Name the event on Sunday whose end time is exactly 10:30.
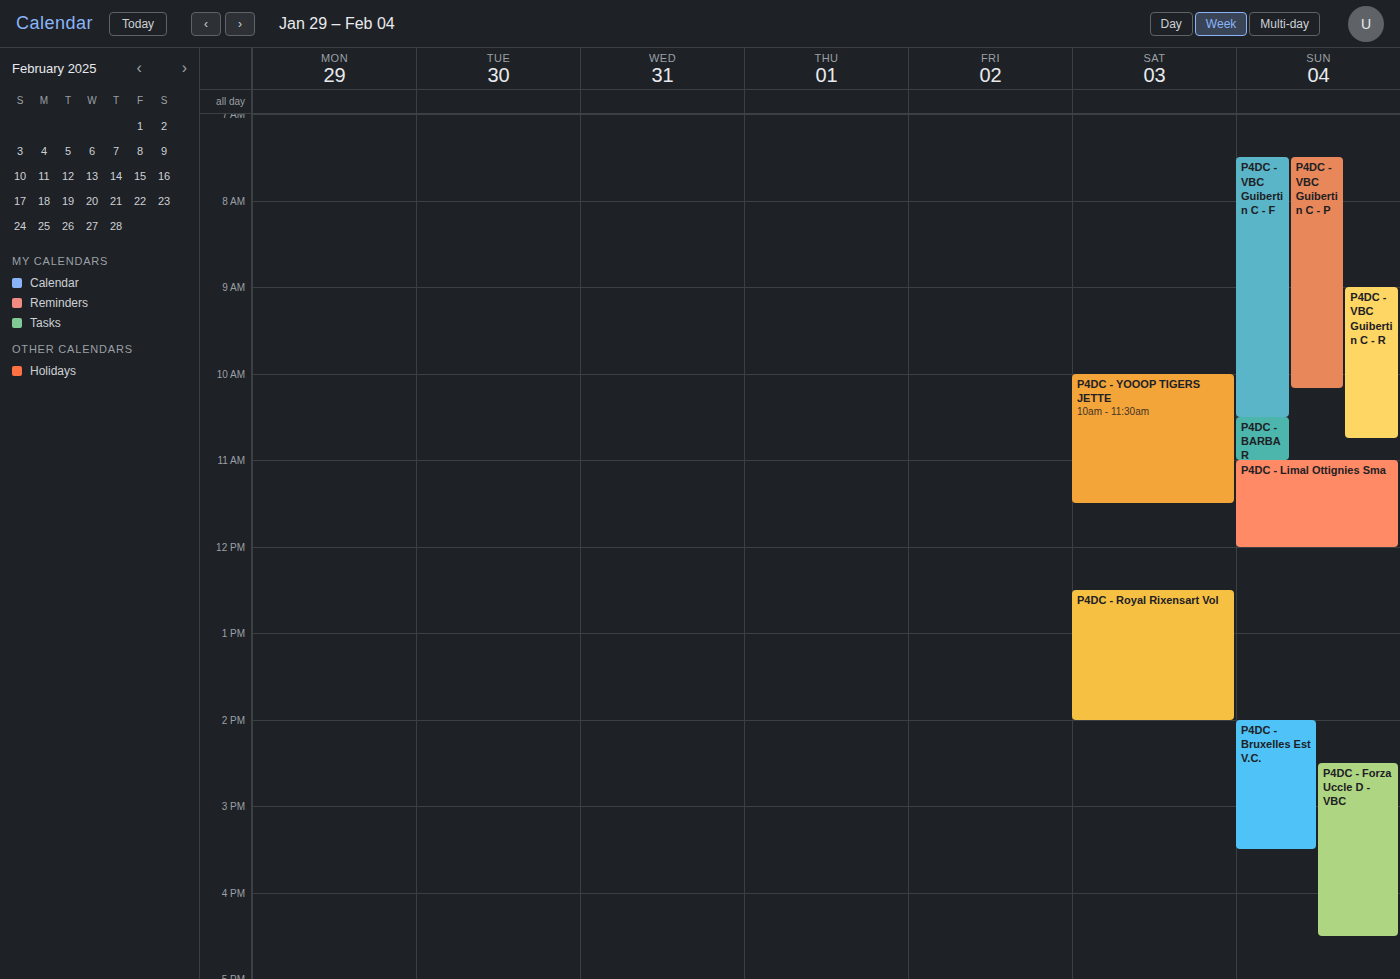
"P4DC - VBC Guibertin C - F"